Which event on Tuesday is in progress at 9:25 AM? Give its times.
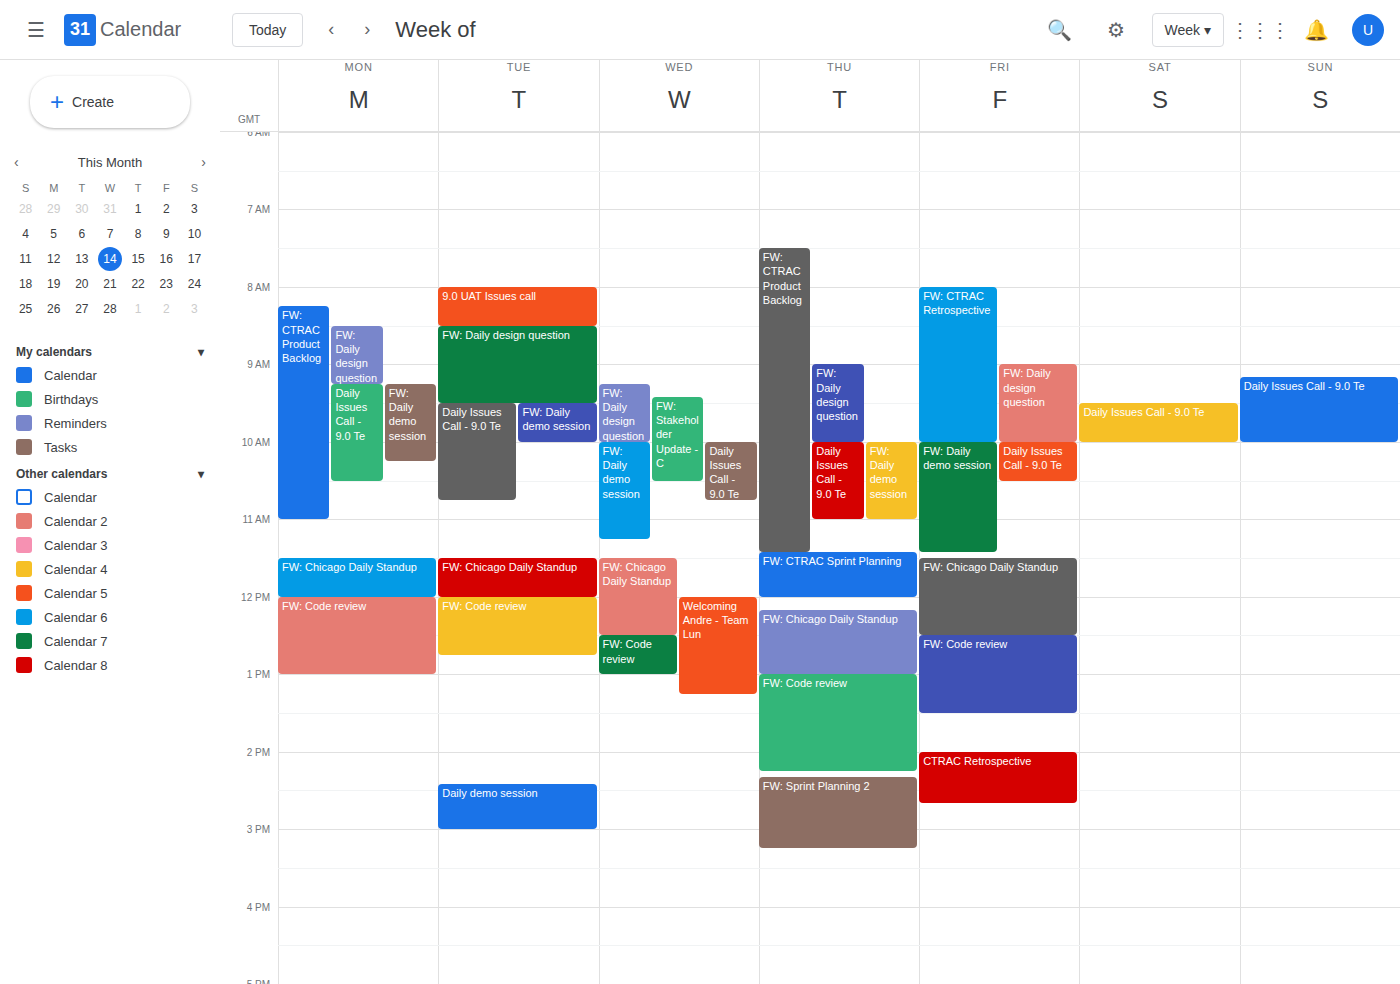
"FW: Daily design question", 8:30 AM to 9:30 AM